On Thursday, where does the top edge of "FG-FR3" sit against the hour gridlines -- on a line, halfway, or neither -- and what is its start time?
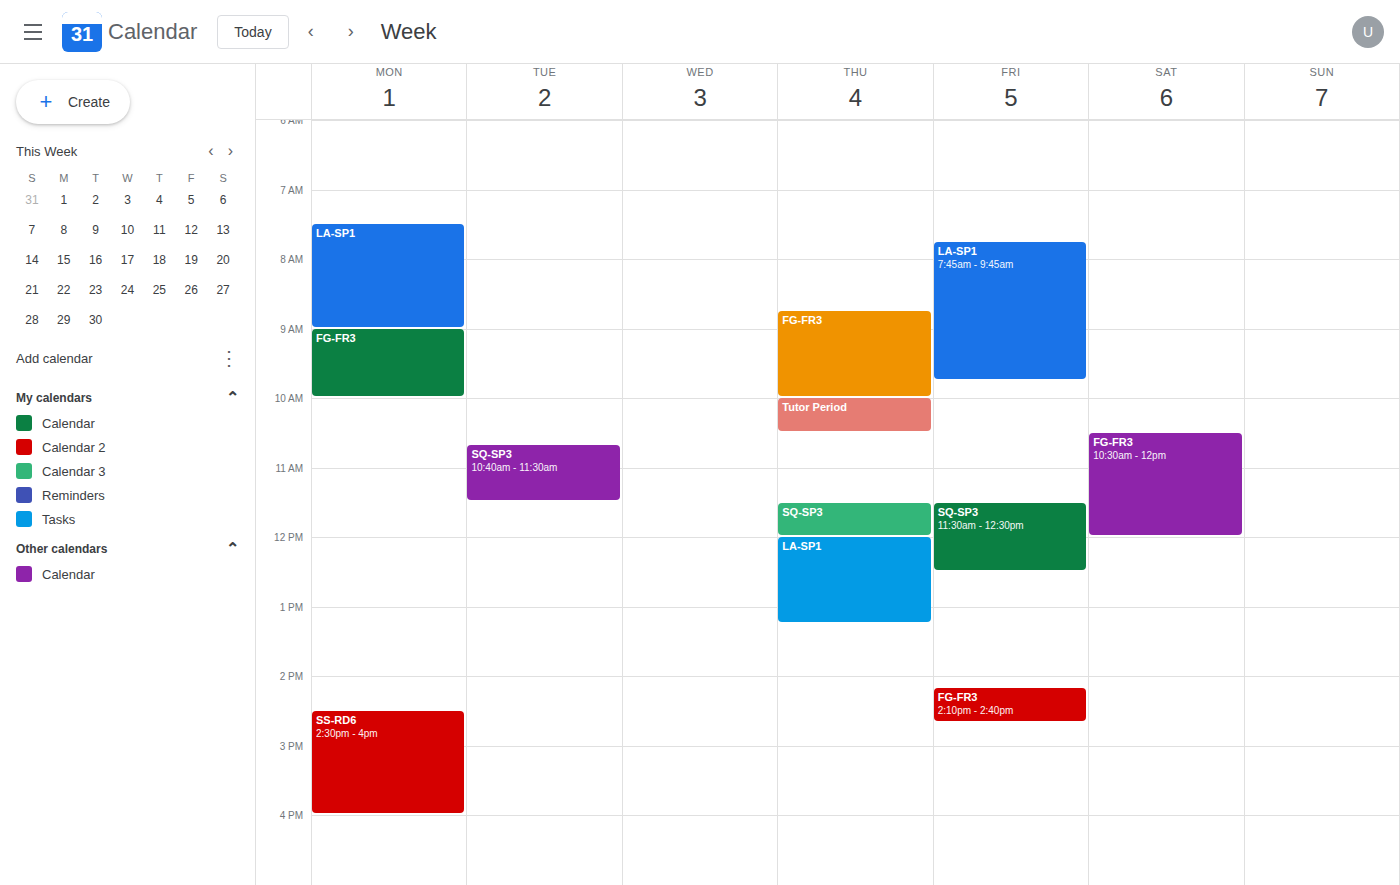
8:45 AM -- neither: three quarters of the way from the 8 AM line to the 9 AM line.